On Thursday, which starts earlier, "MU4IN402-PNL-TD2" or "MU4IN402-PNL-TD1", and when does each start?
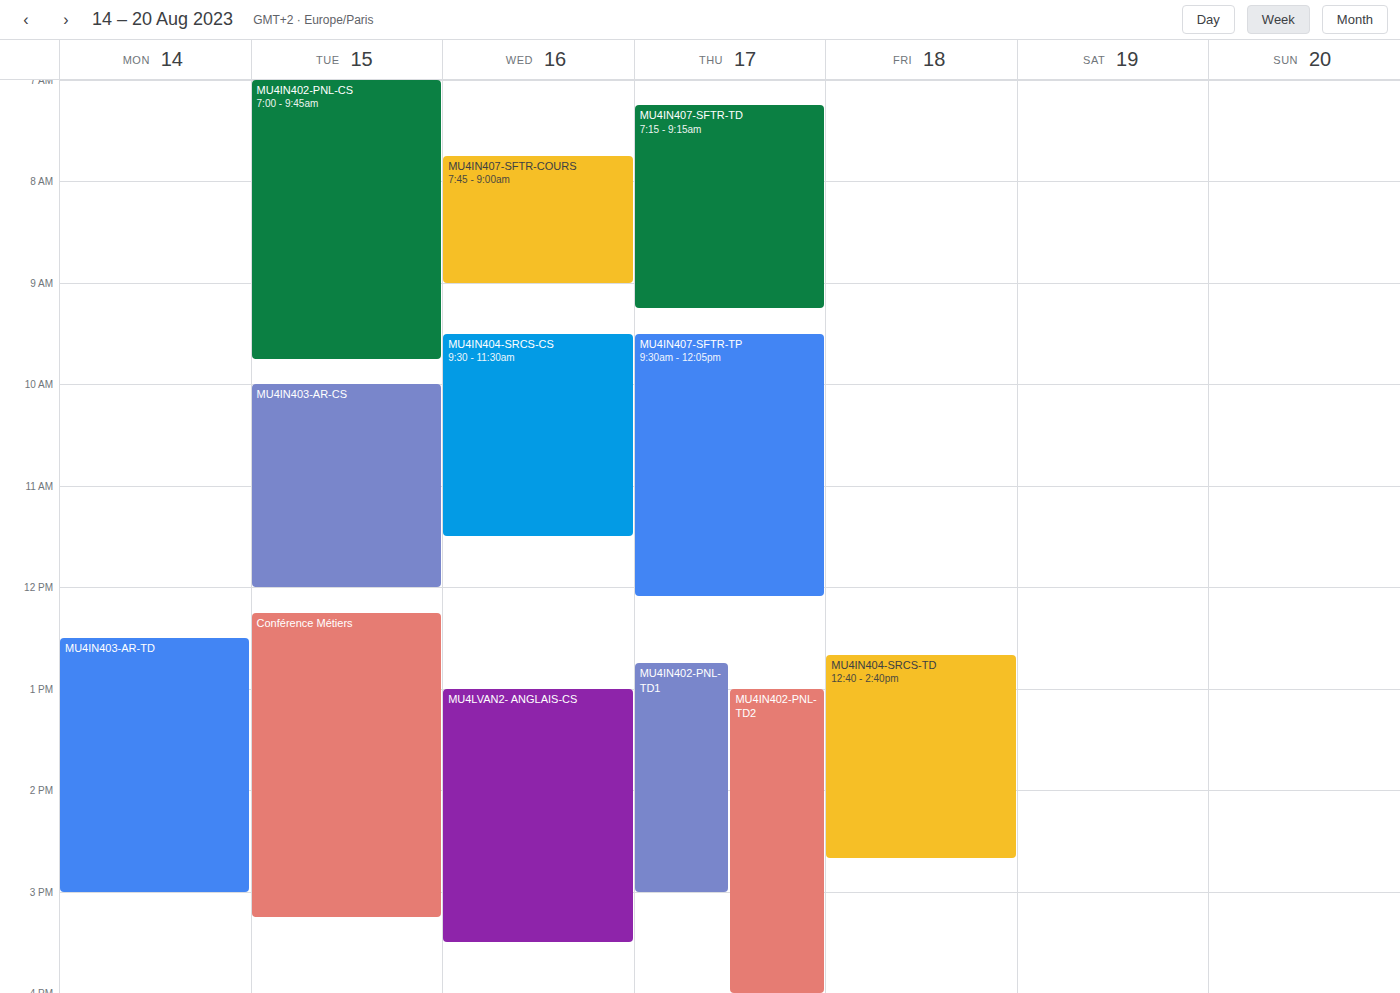
"MU4IN402-PNL-TD1" 12:45; "MU4IN402-PNL-TD2" 13:00.